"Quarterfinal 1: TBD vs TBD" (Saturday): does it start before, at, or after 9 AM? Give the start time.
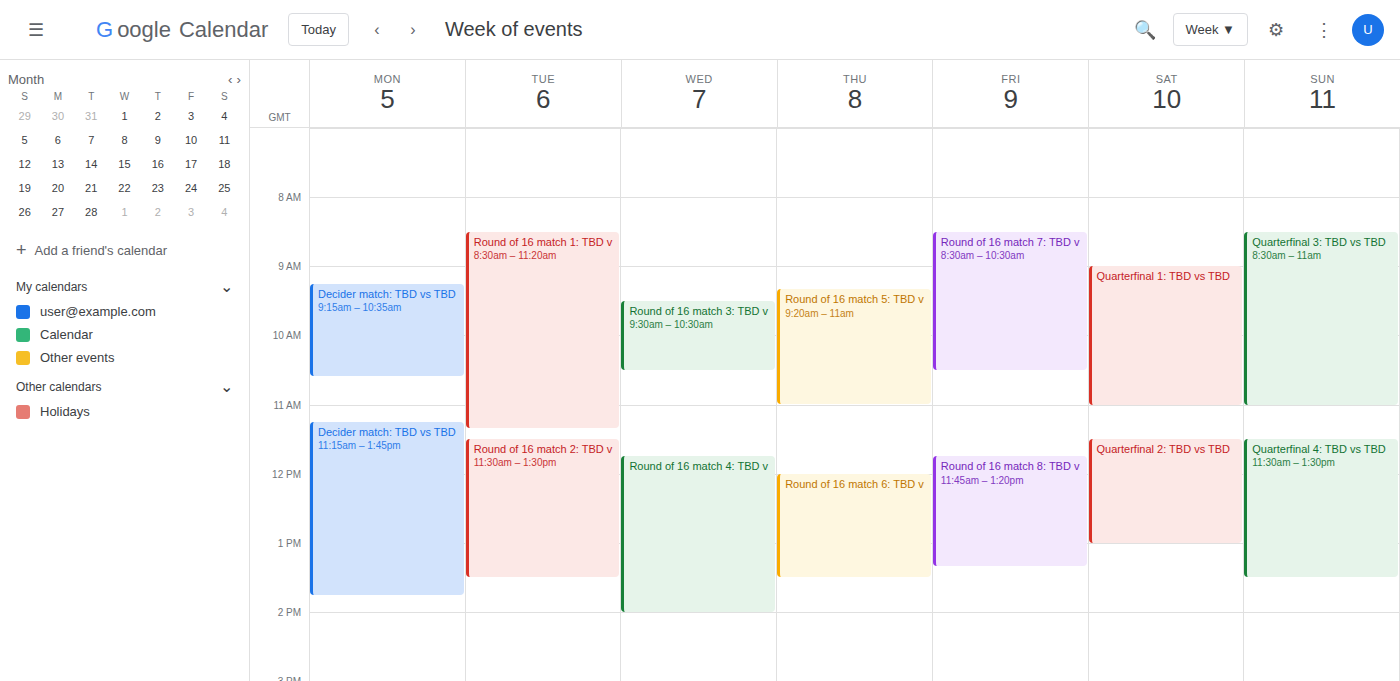
9:00 AM -- exactly at 9 AM, on the 9 AM line.